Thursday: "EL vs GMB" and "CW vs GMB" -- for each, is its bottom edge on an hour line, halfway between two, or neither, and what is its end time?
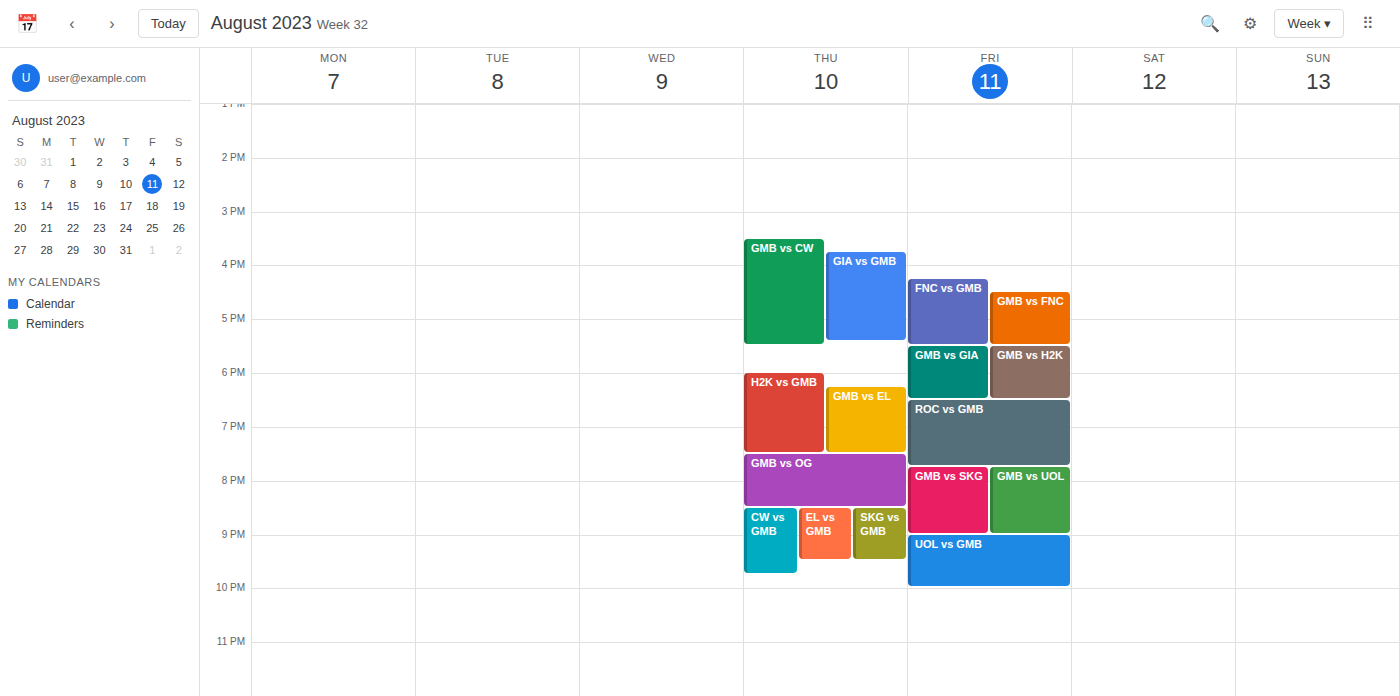
"EL vs GMB": 9:30 PM, halfway between the 9 PM and 10 PM lines. "CW vs GMB": 9:45 PM, neither: three quarters of the way from the 9 PM line to the 10 PM line.